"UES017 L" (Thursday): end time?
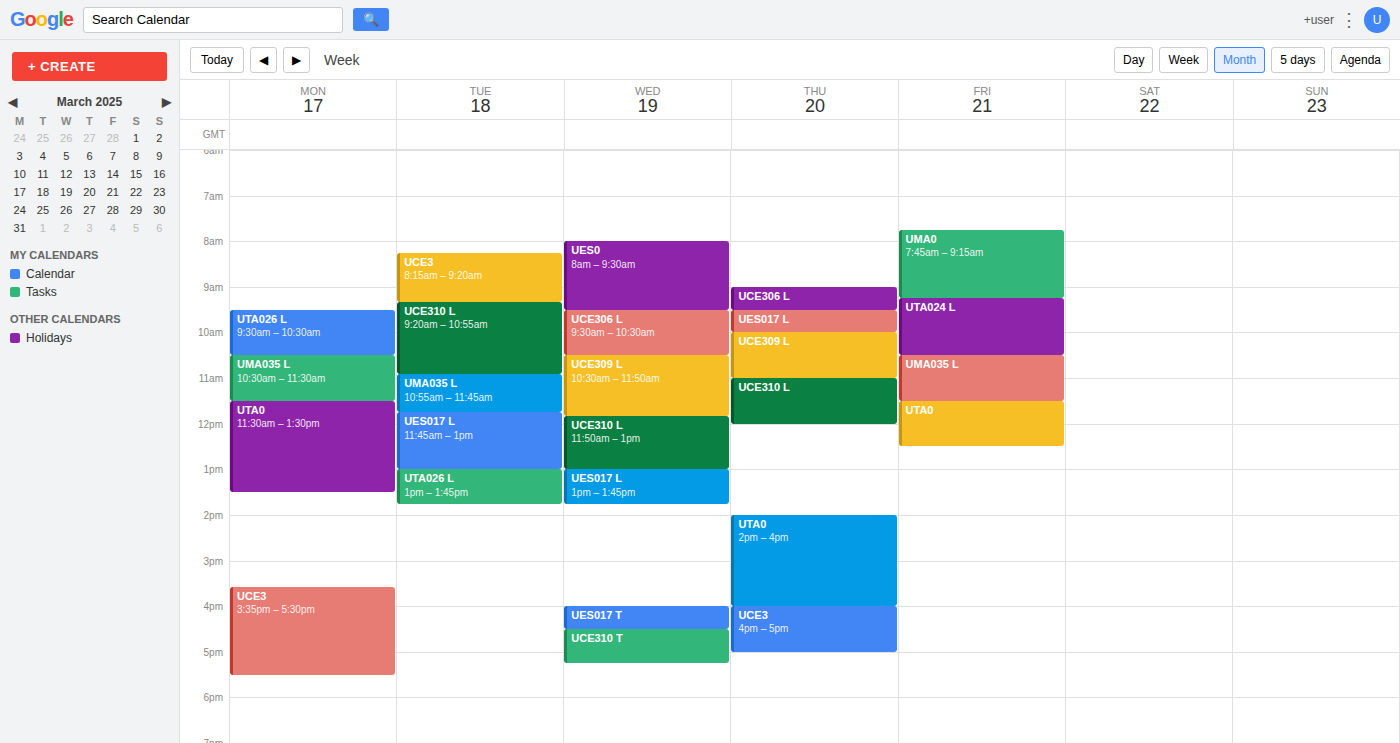
10:00 AM